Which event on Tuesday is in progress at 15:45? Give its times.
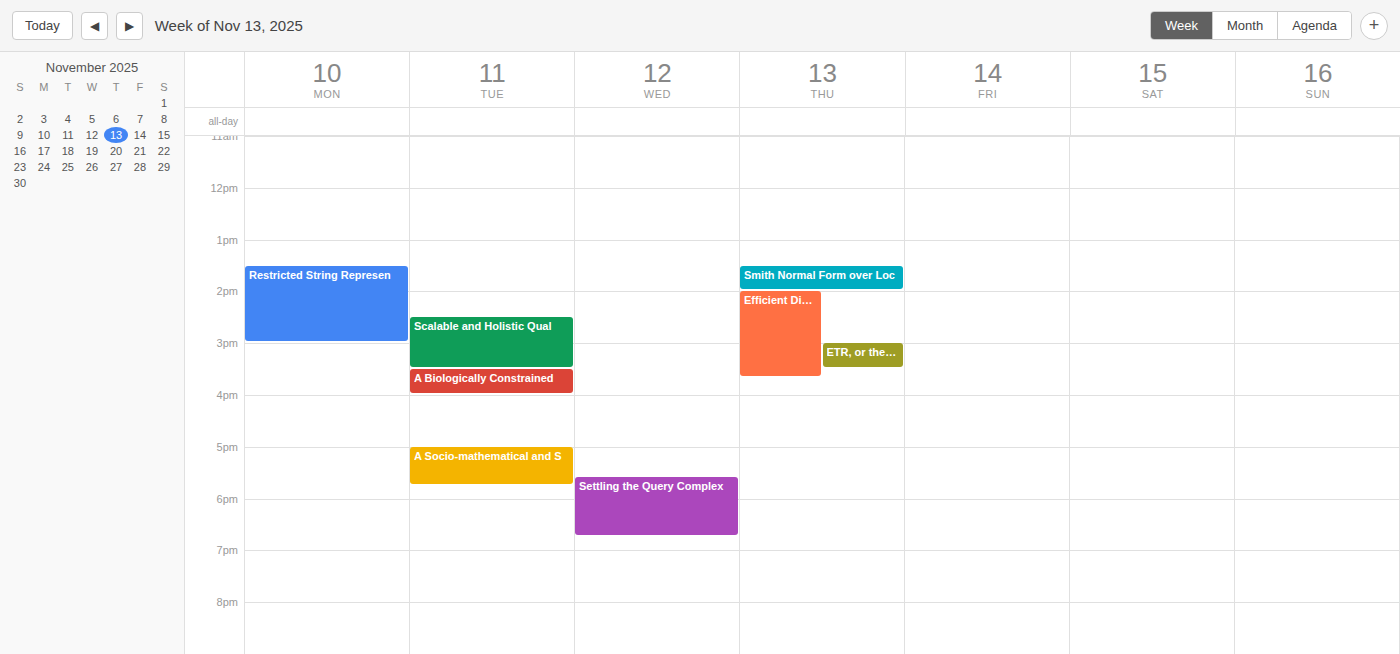
"A Biologically Constrained", 15:30 to 16:00